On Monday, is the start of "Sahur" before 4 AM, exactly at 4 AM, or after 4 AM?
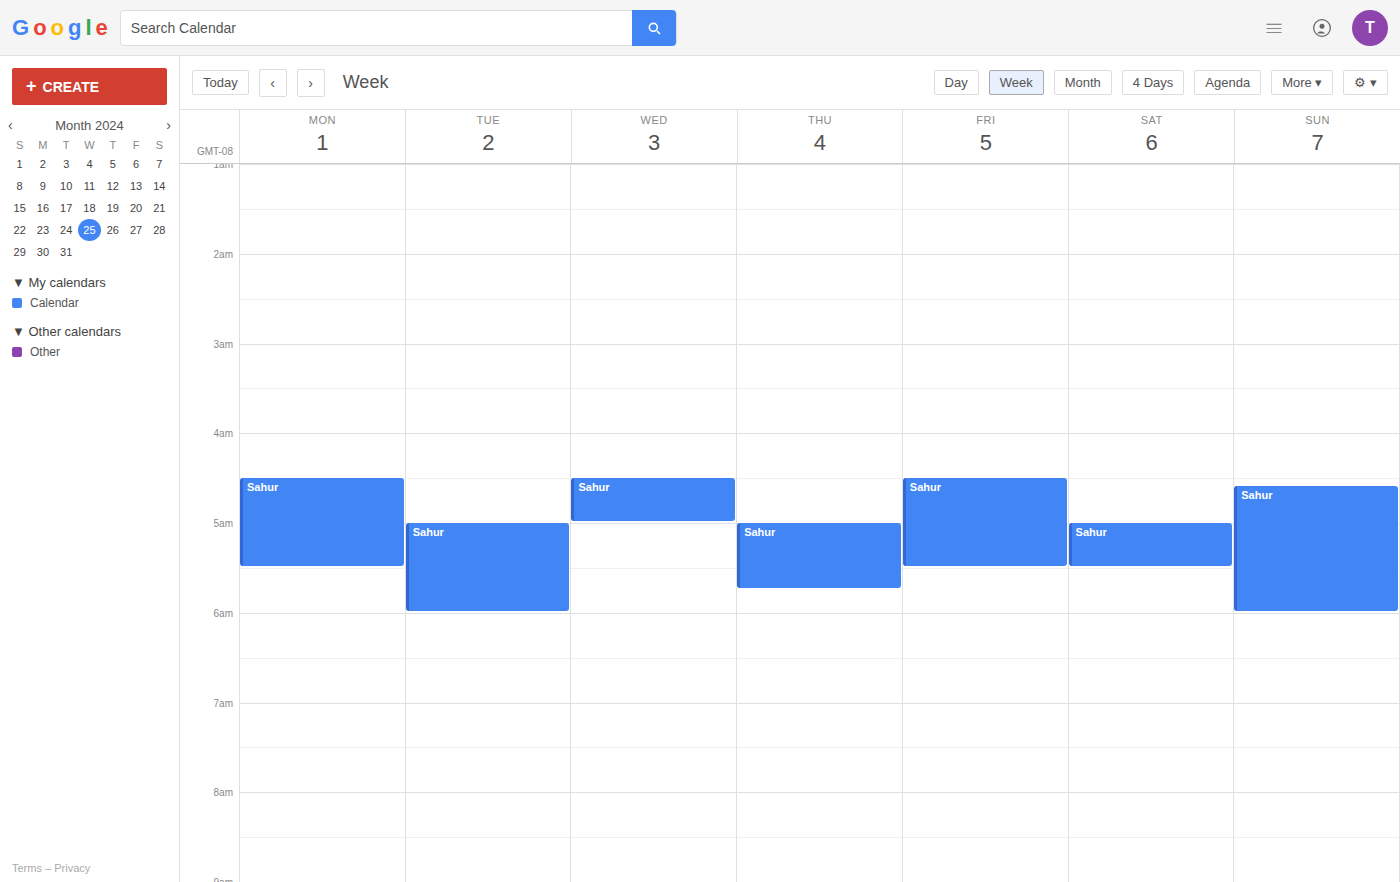
4:30 AM -- after 4 AM, 30 minutes below the 4 AM line.